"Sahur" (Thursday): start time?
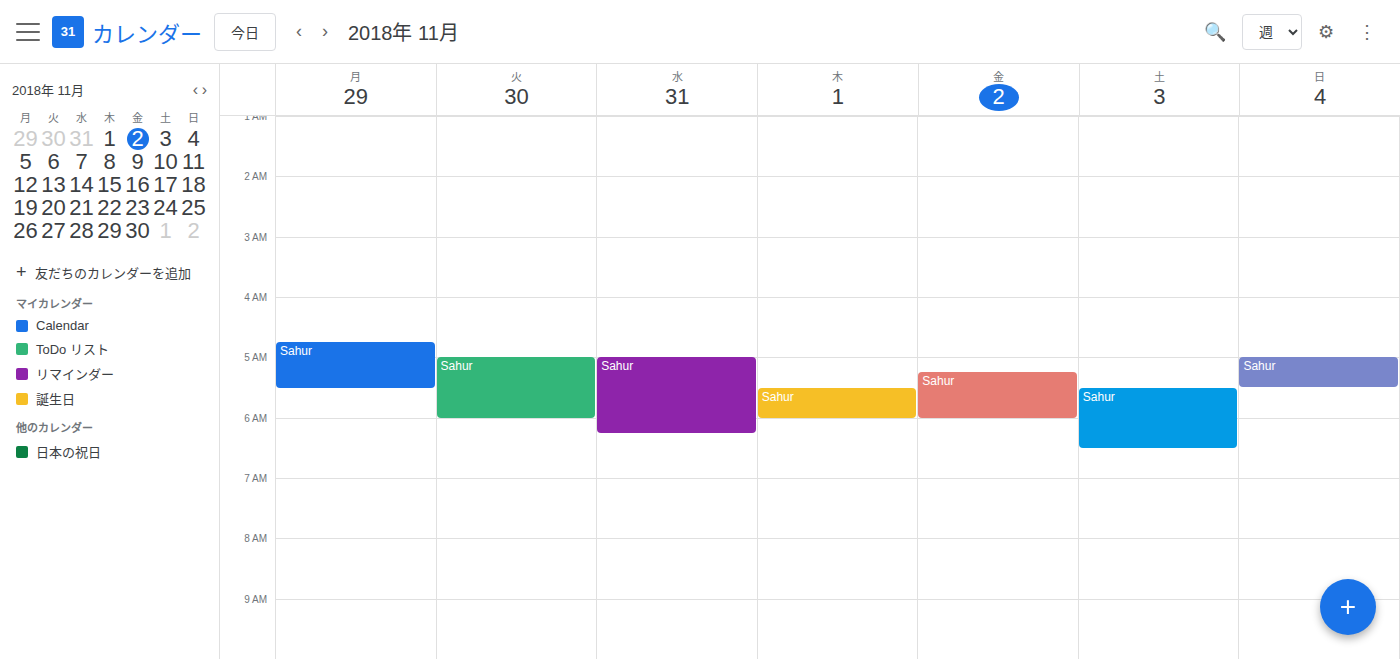
5:30 AM